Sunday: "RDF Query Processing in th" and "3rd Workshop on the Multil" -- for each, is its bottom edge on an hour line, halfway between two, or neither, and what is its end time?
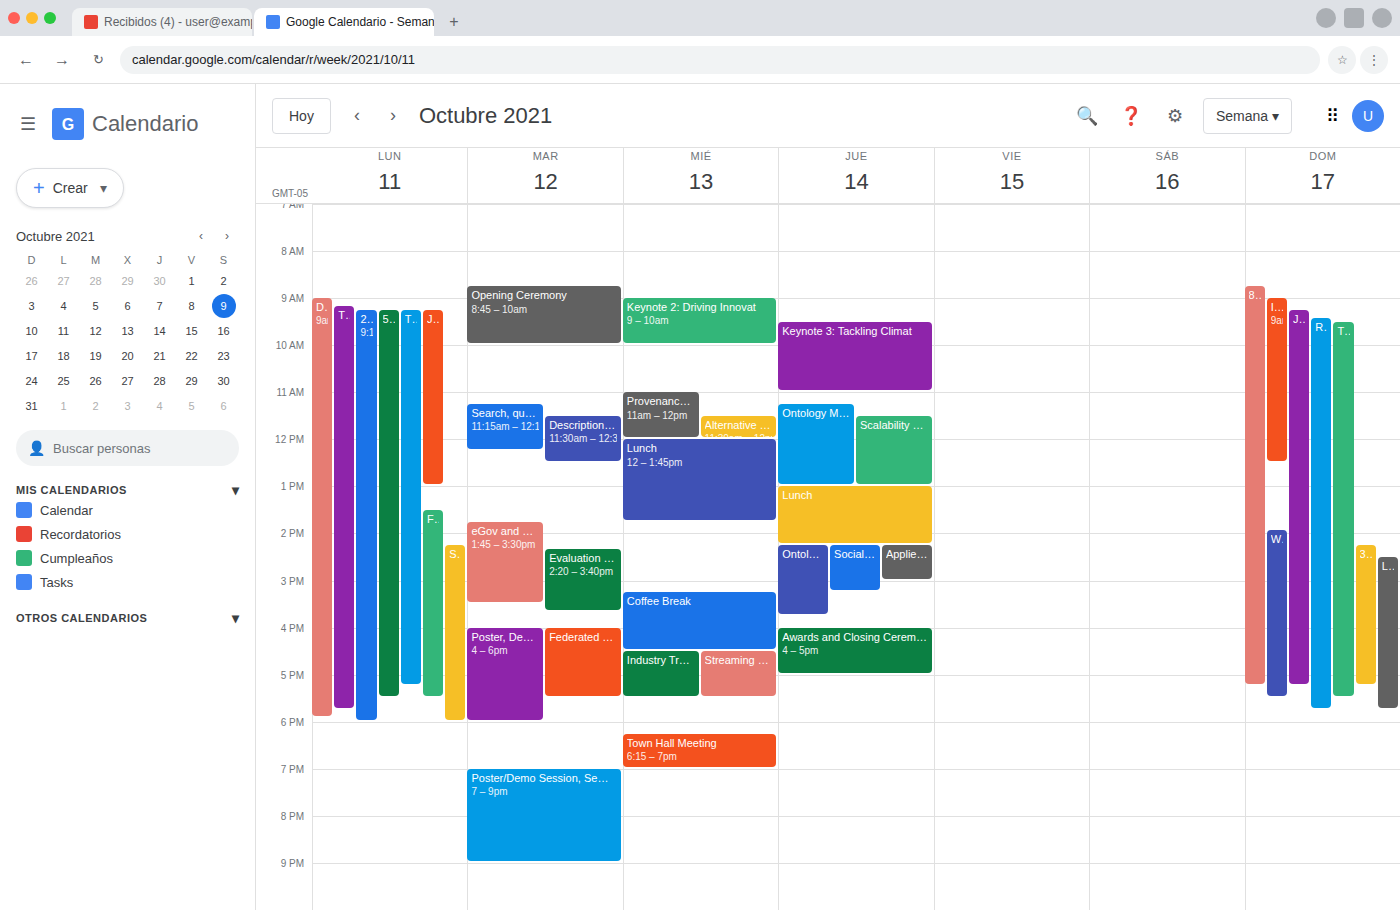
"RDF Query Processing in th": 5:45 PM, neither: three quarters of the way from the 5 PM line to the 6 PM line. "3rd Workshop on the Multil": 5:15 PM, neither: a quarter of the way from the 5 PM line to the 6 PM line.